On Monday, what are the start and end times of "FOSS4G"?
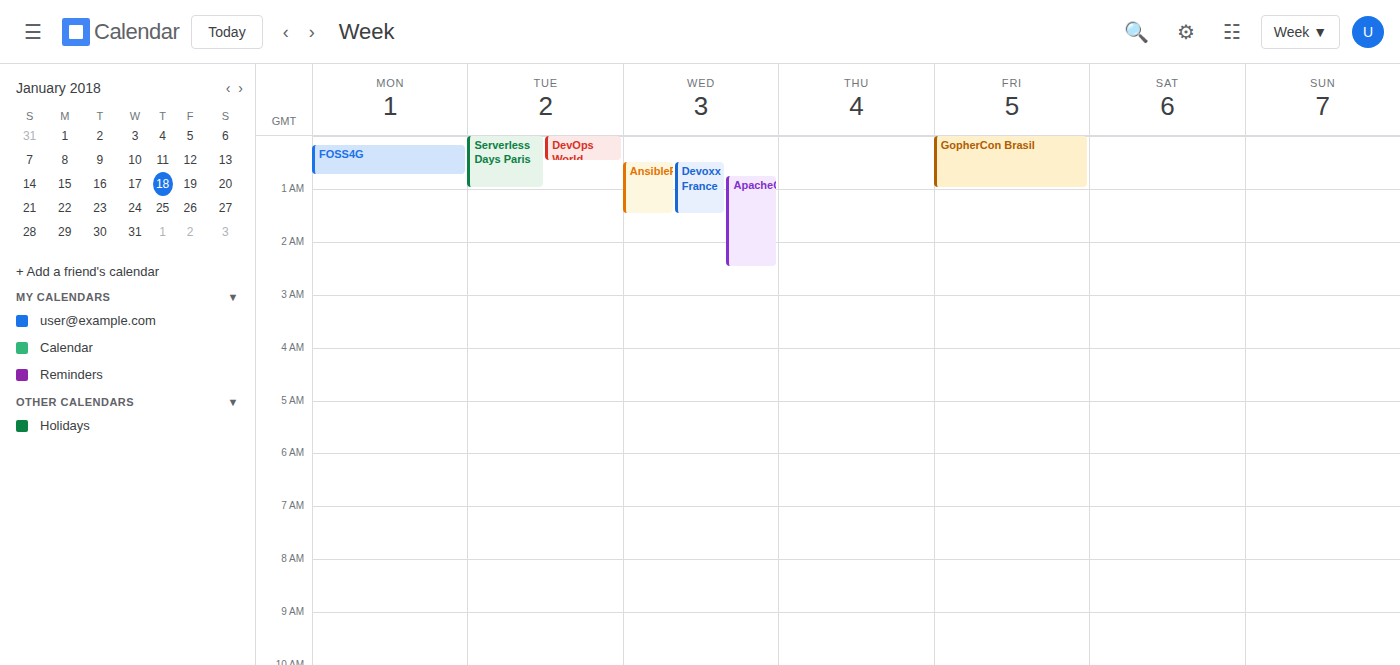
00:10 to 00:45